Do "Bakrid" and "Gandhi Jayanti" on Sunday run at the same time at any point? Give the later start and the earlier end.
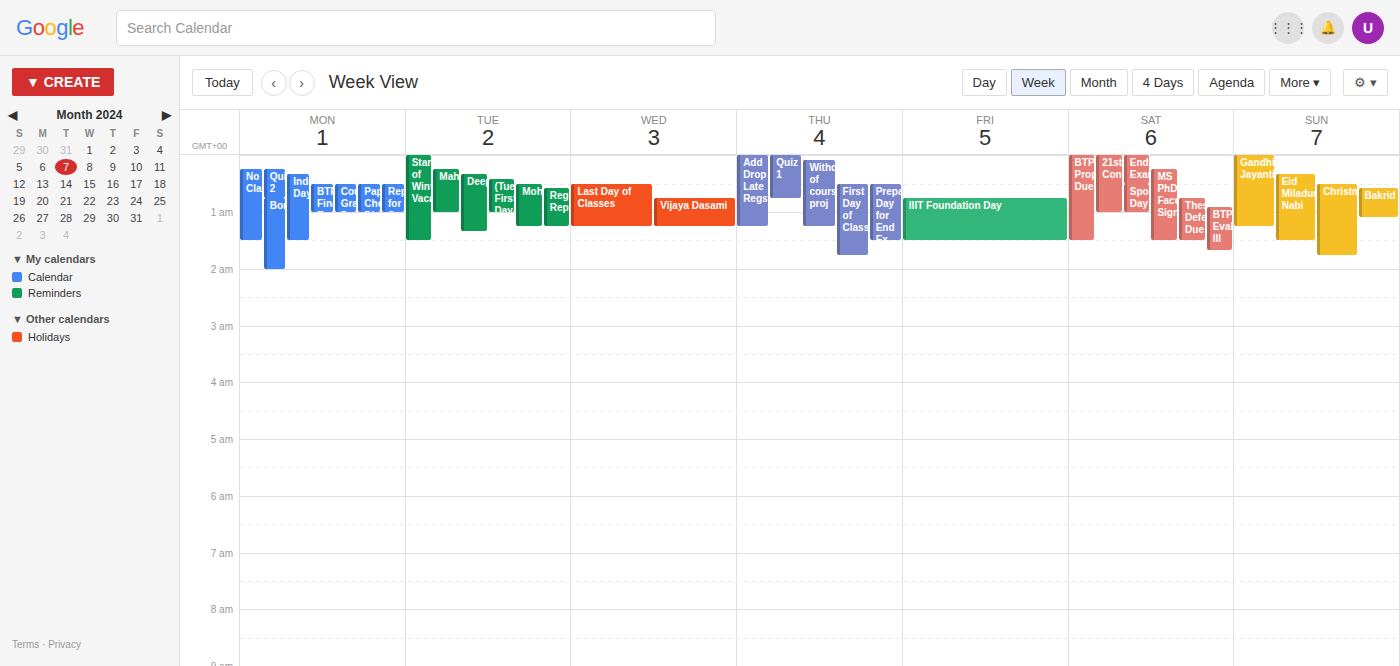
"Bakrid" runs 12:35 AM to 1:05 AM, inside "Gandhi Jayanti" -- they overlap.